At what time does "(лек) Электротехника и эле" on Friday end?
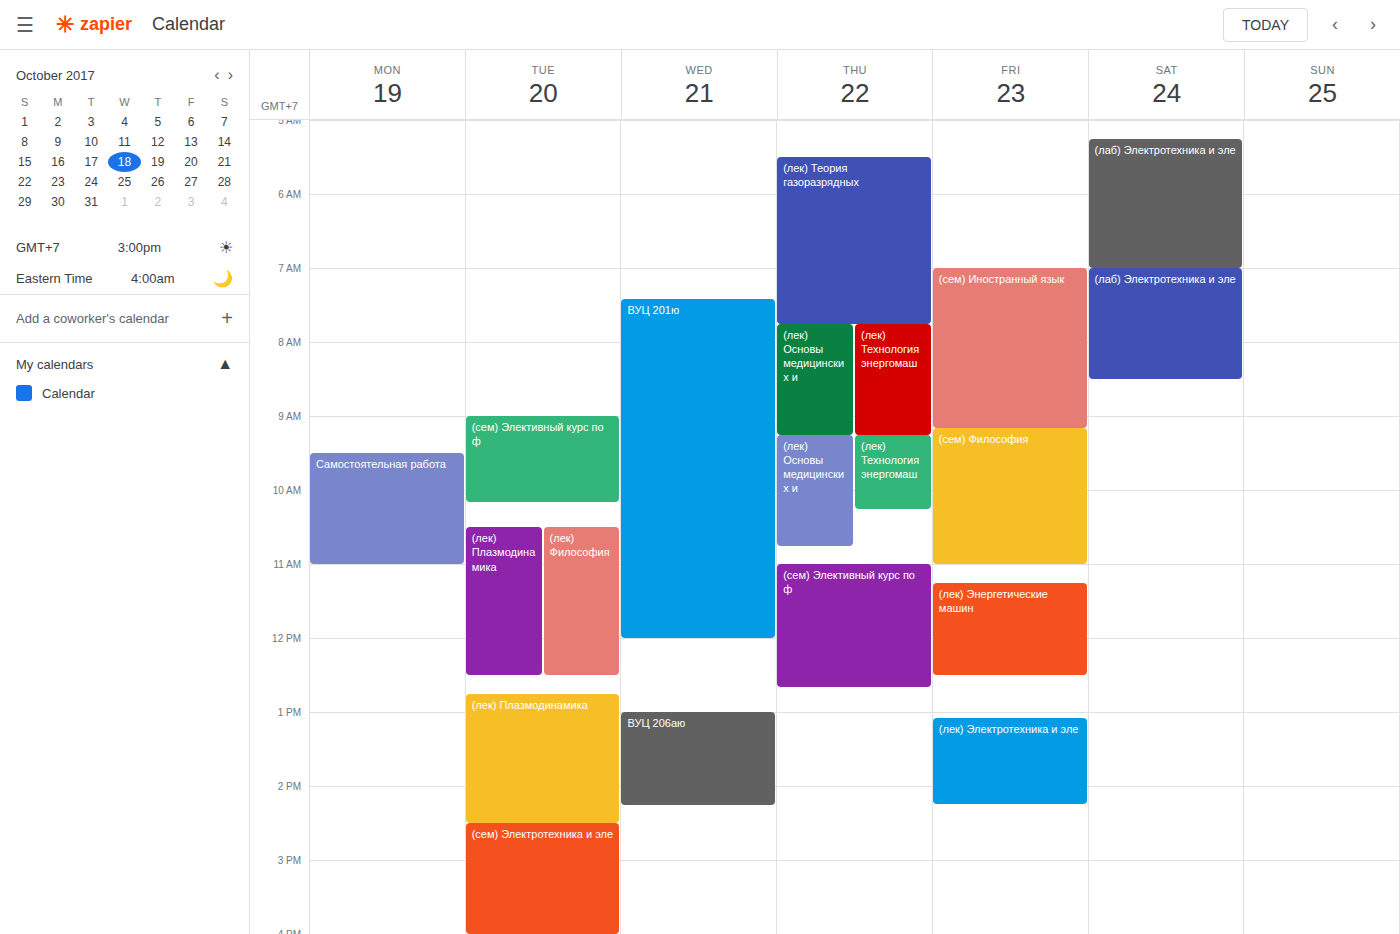
2:15 PM